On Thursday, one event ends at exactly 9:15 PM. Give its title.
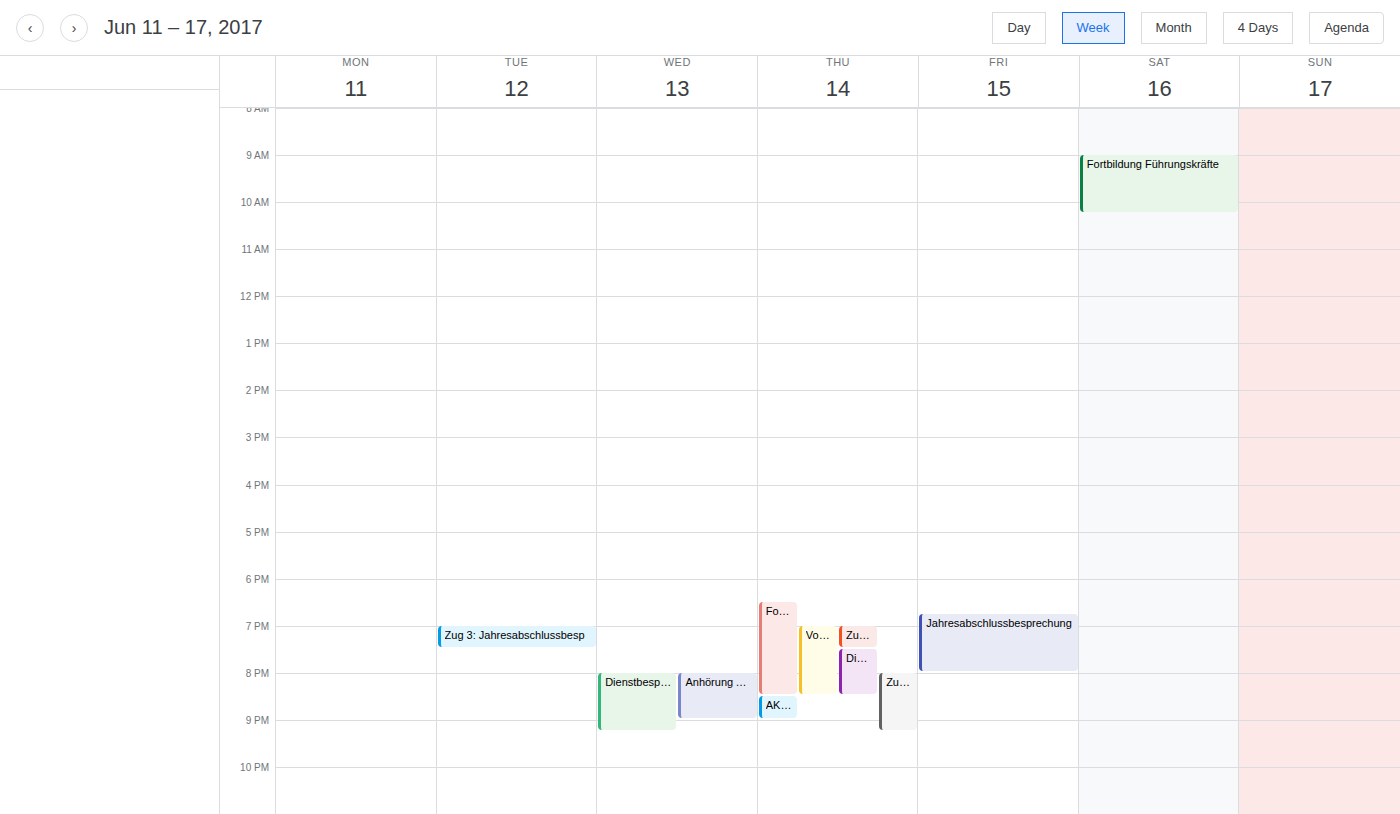
"Zug 3 Führungskräftebespre"